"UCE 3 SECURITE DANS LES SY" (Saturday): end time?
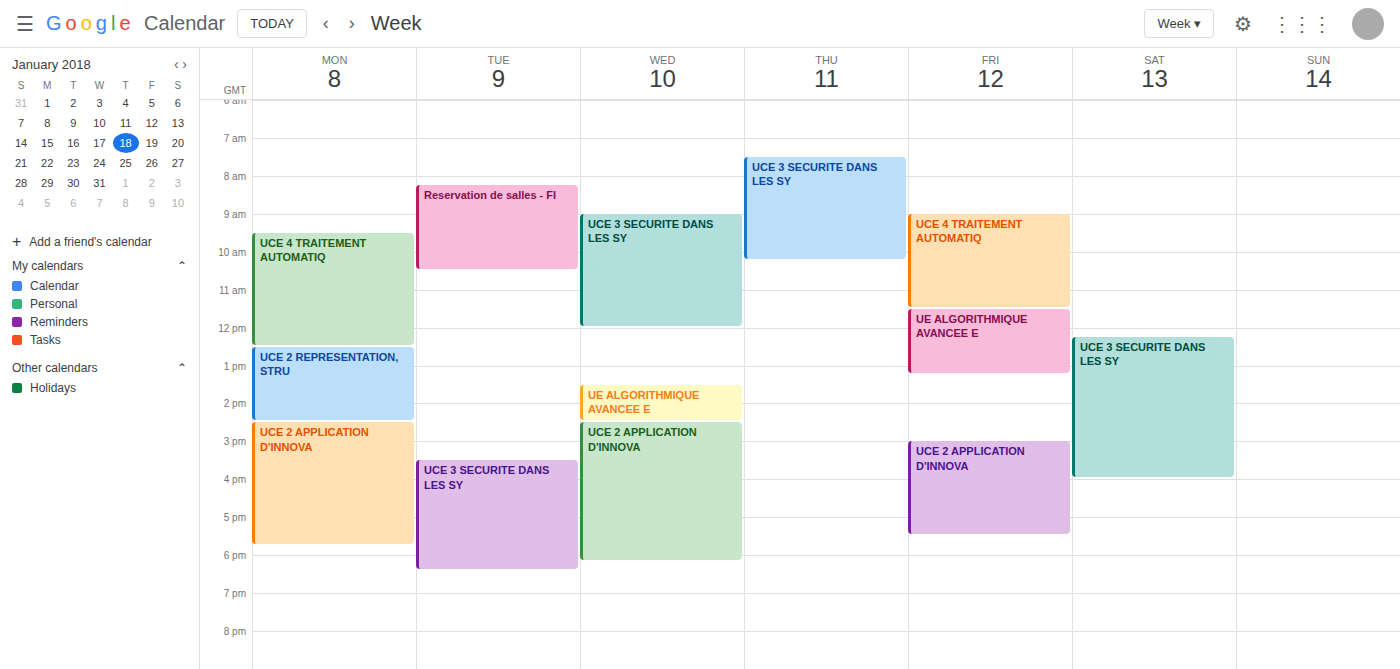
16:00